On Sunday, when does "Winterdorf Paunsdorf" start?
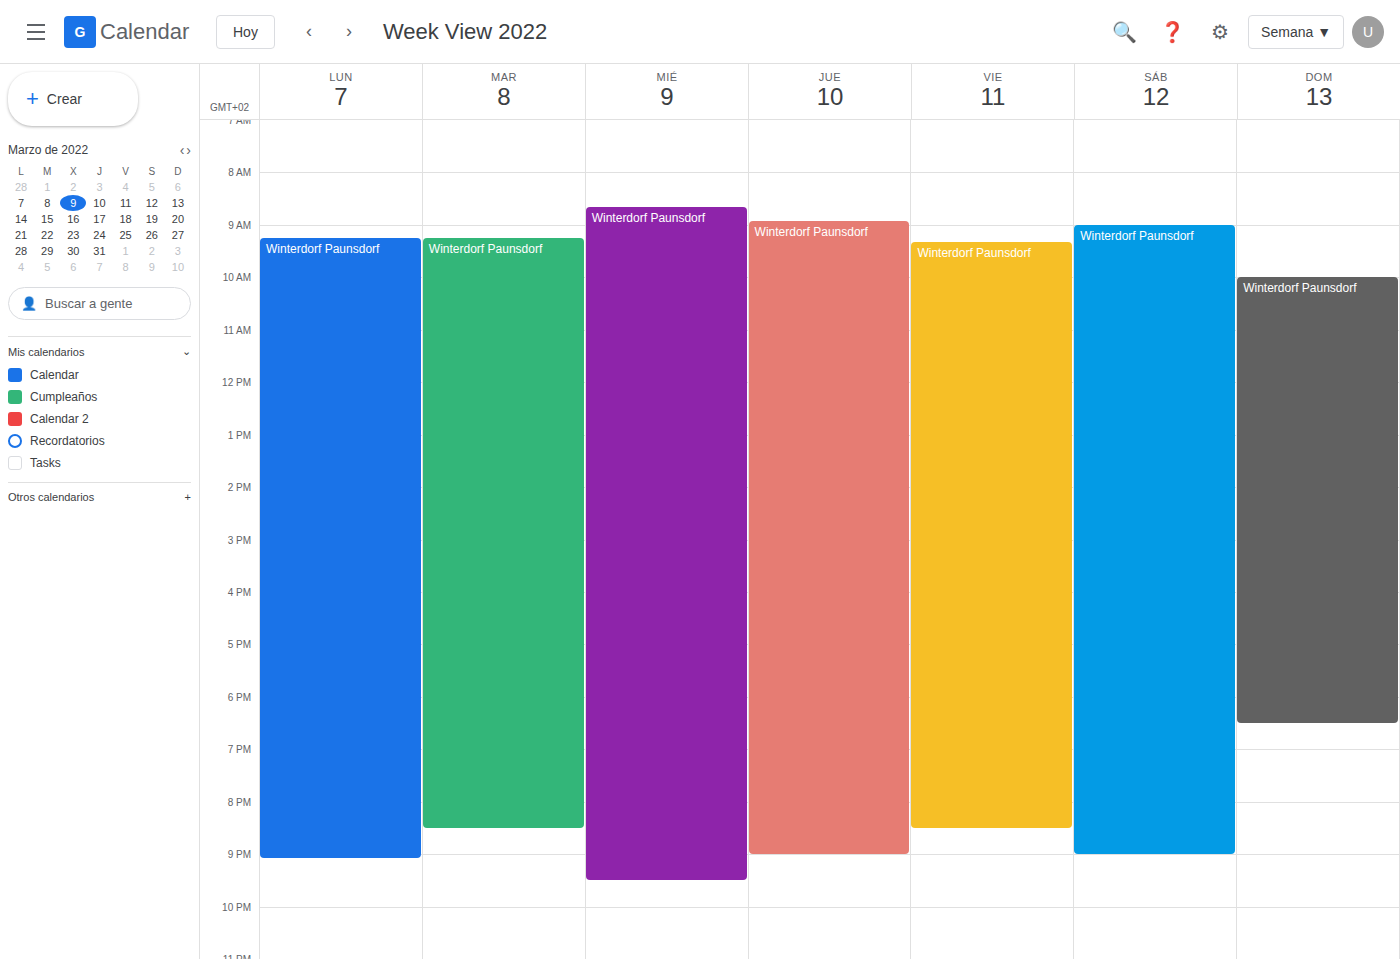
10:00 AM